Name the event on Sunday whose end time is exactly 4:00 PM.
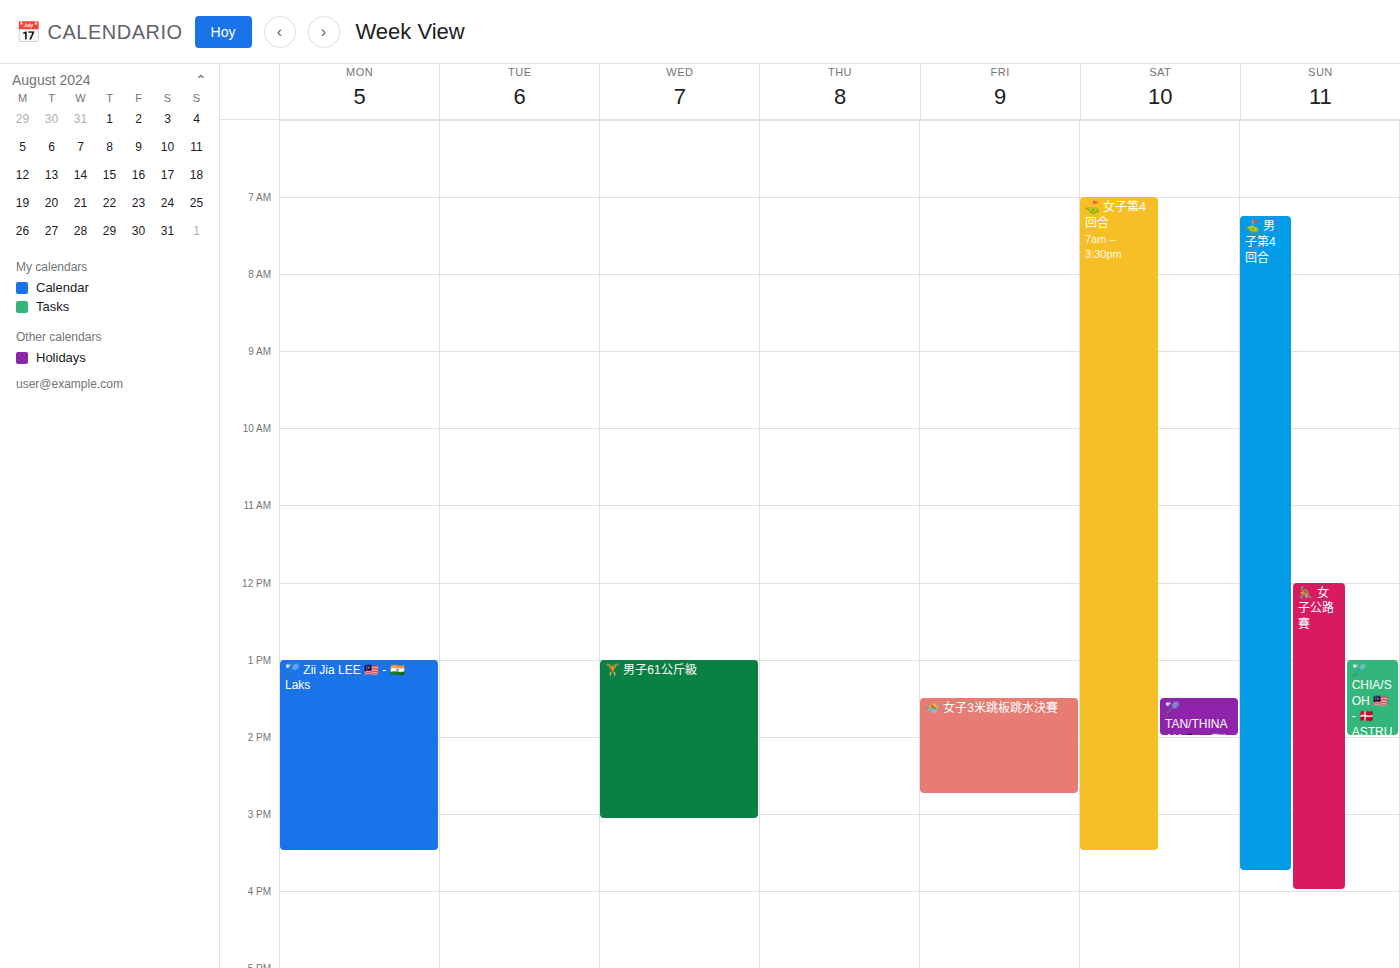
"🚴 女子公路賽"